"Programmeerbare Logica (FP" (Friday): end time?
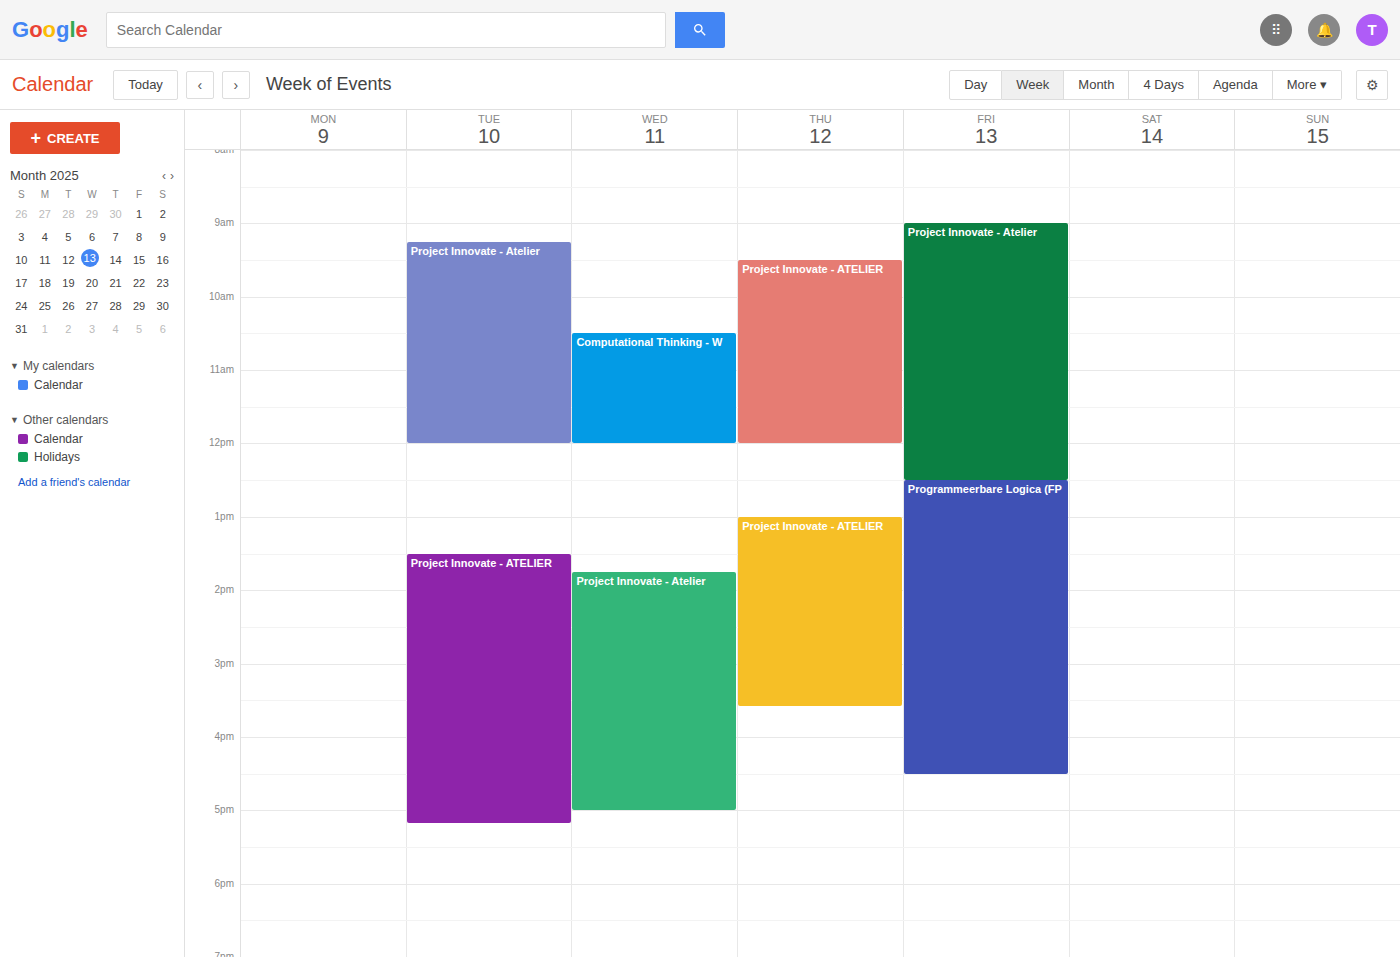
4:30 PM